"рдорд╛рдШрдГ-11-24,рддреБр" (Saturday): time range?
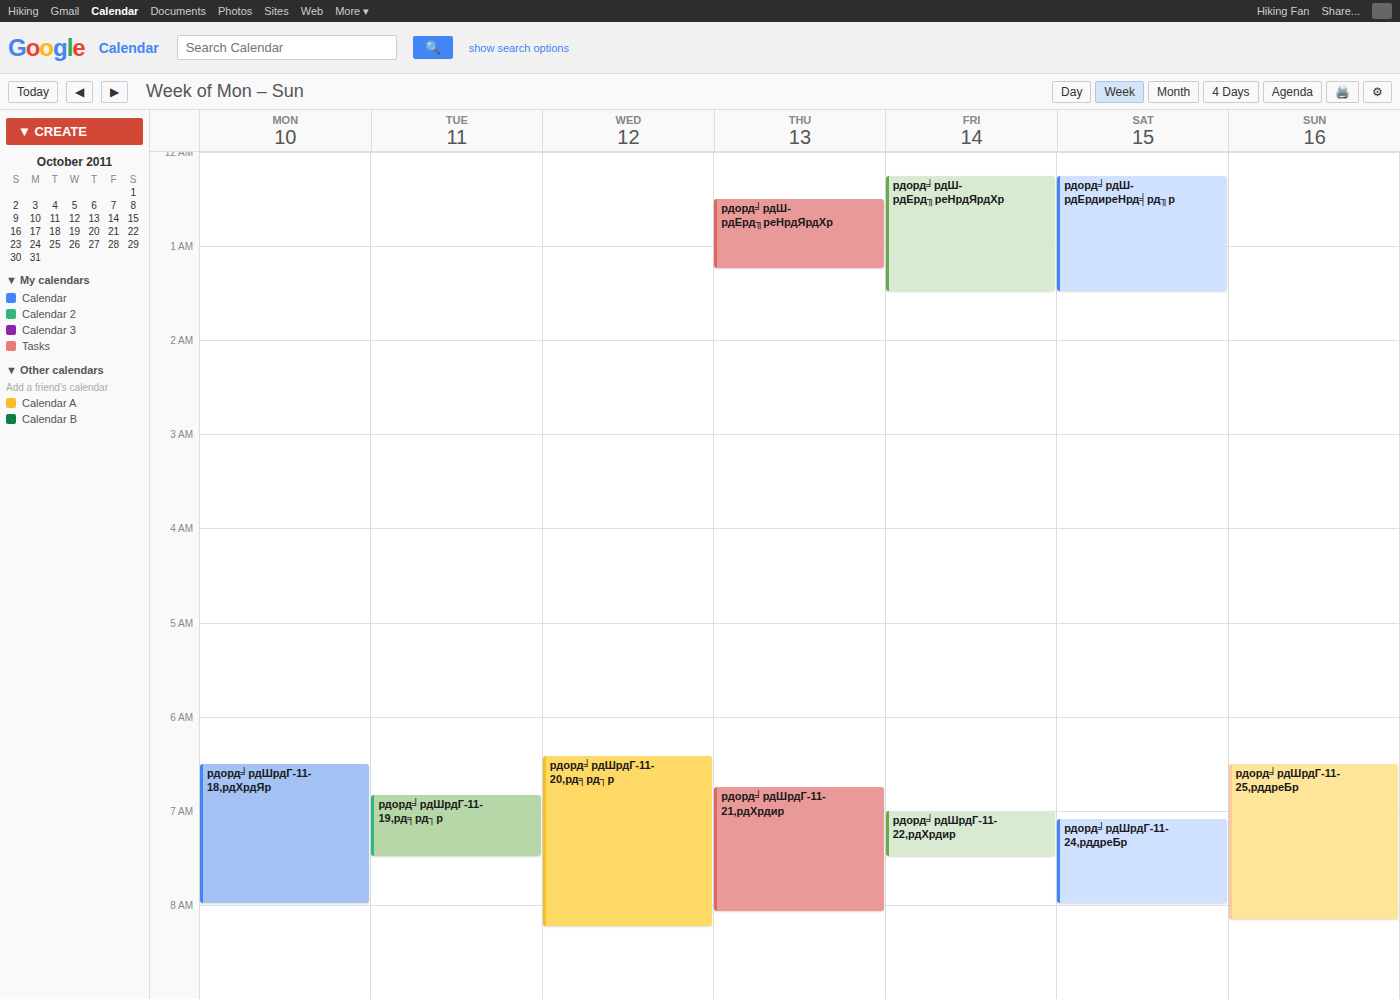
07:05 to 08:00